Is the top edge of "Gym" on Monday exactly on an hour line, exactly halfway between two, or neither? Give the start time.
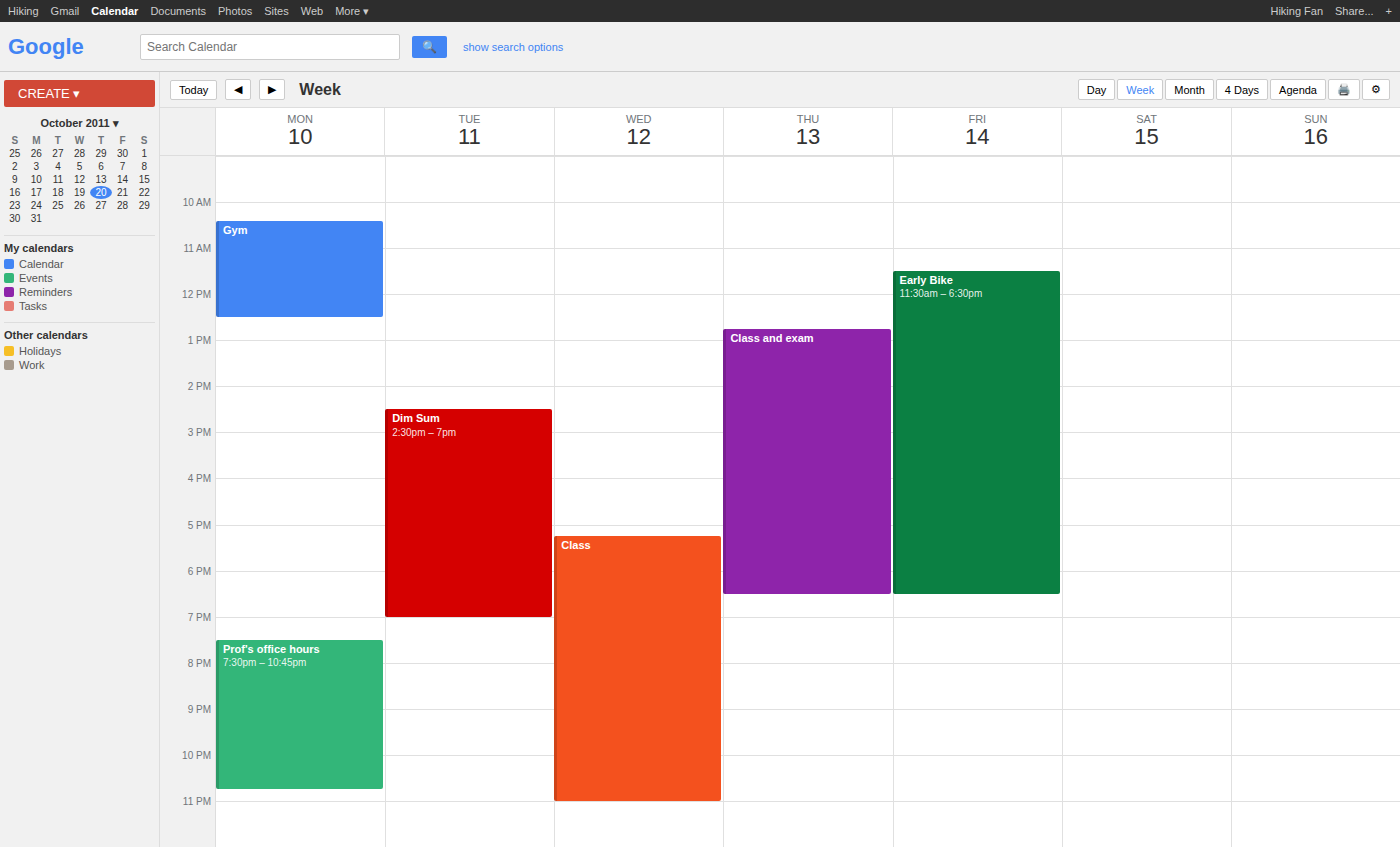
10:25 AM -- neither: 25 minutes below the 10 AM line and 35 minutes above the 11 AM line.